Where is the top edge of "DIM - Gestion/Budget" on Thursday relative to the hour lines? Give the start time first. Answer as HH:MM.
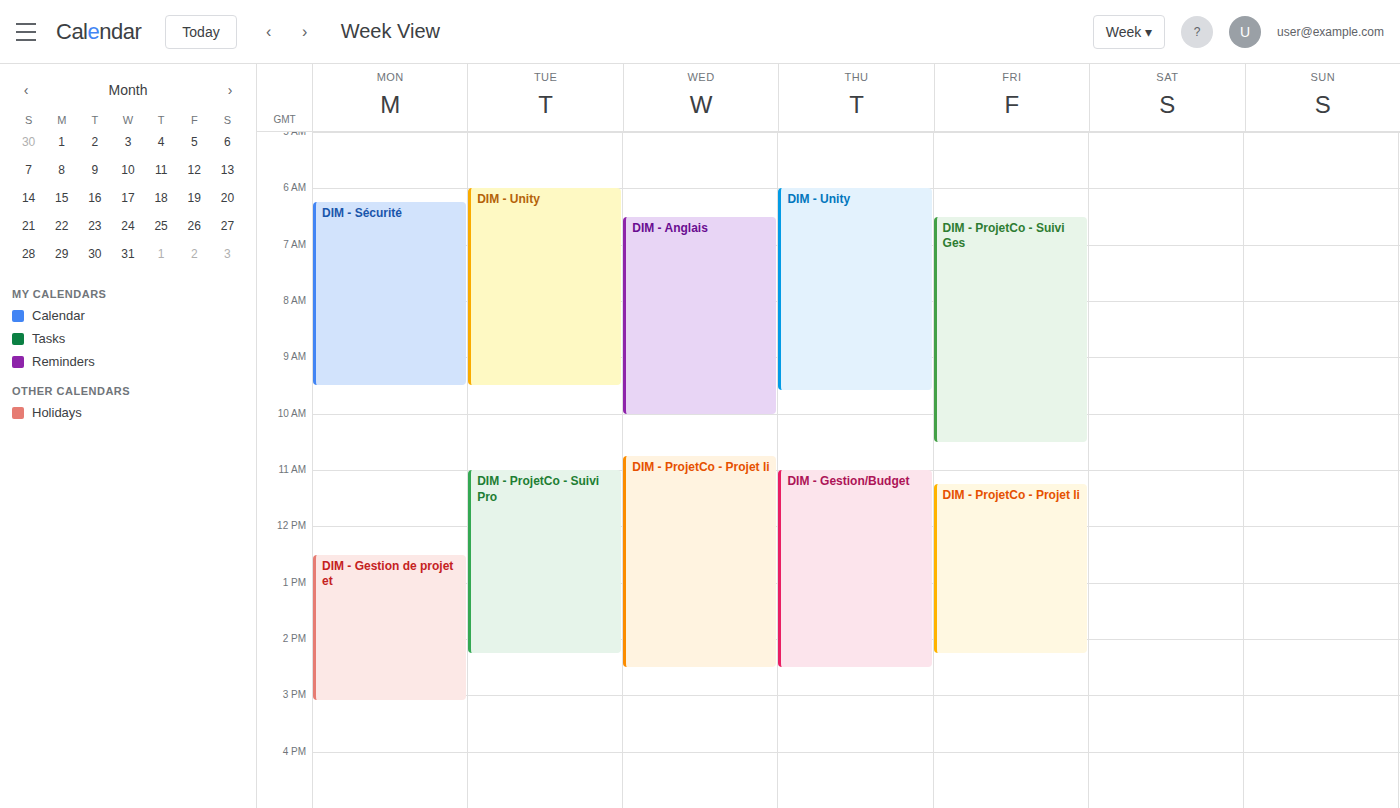
11:00 -- exactly on the 11:00 line.